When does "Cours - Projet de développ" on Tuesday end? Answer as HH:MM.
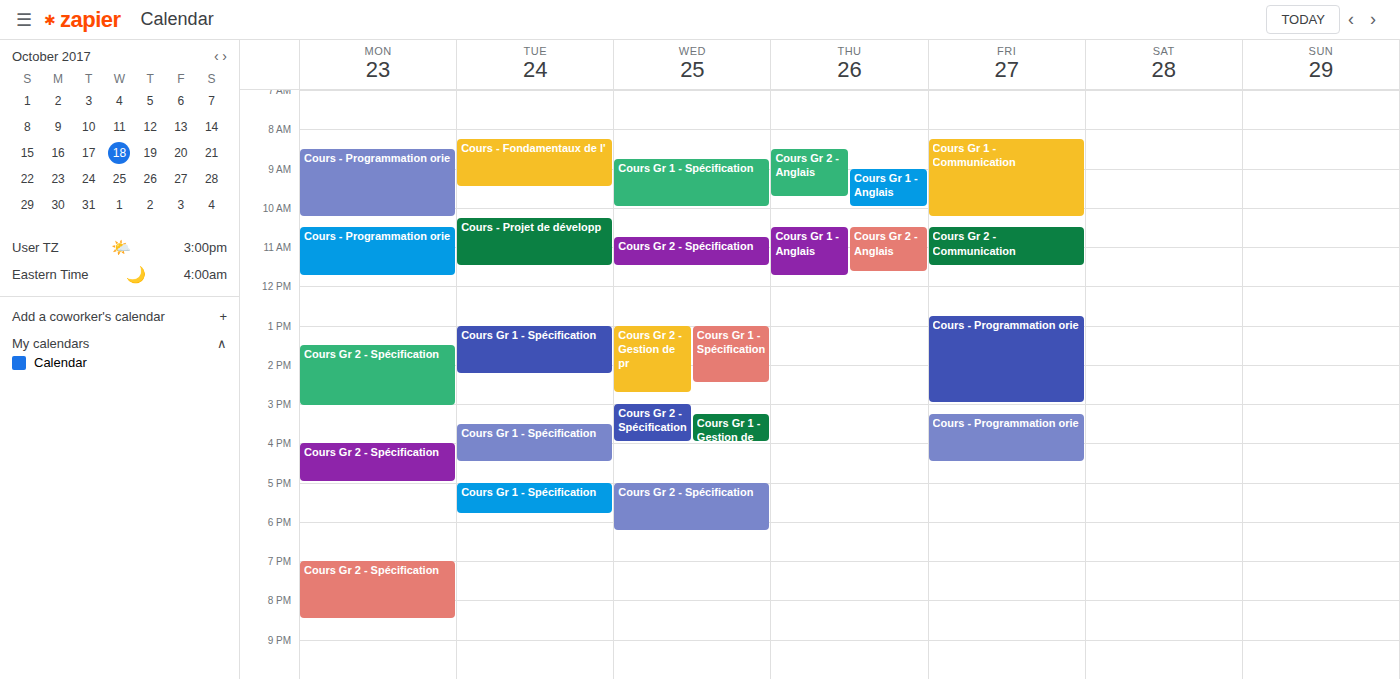
11:30